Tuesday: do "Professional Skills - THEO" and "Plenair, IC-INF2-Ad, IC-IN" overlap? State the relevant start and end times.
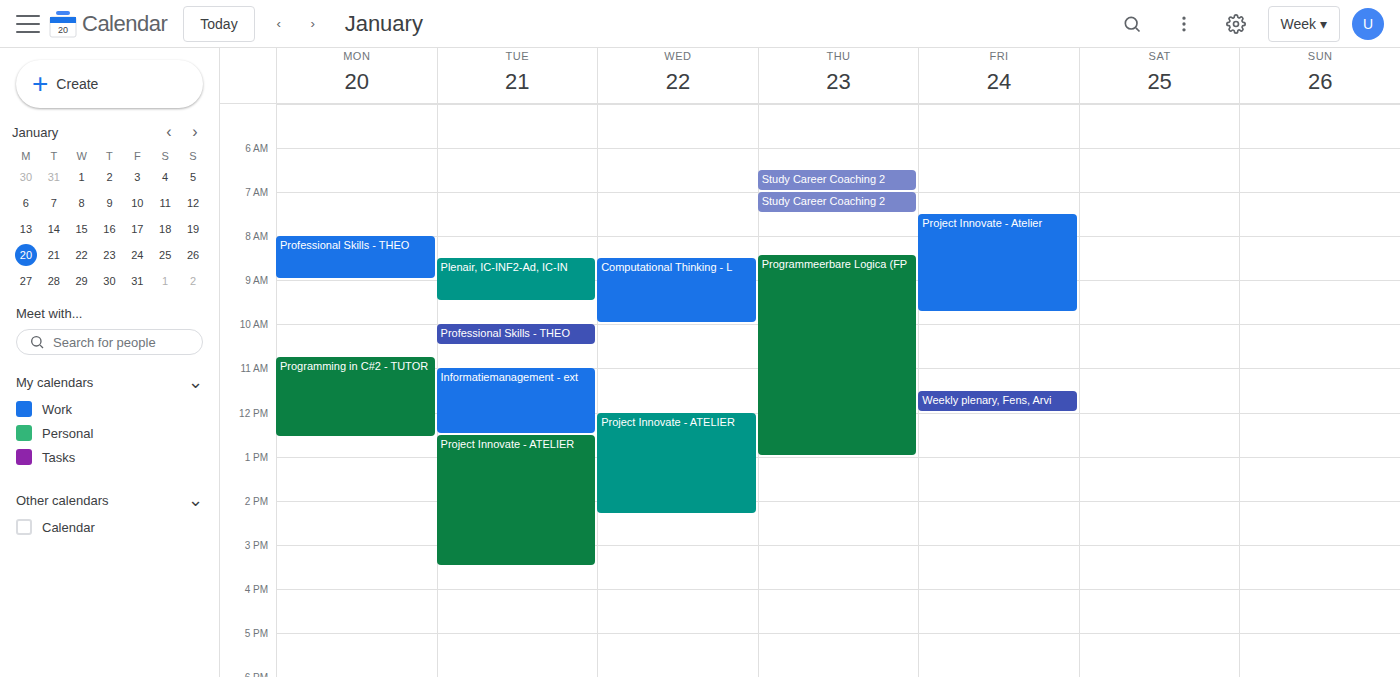
"Plenair, IC-INF2-Ad, IC-IN" ends at 9:30 AM and "Professional Skills - THEO" starts at 10:00 AM -- no overlap.